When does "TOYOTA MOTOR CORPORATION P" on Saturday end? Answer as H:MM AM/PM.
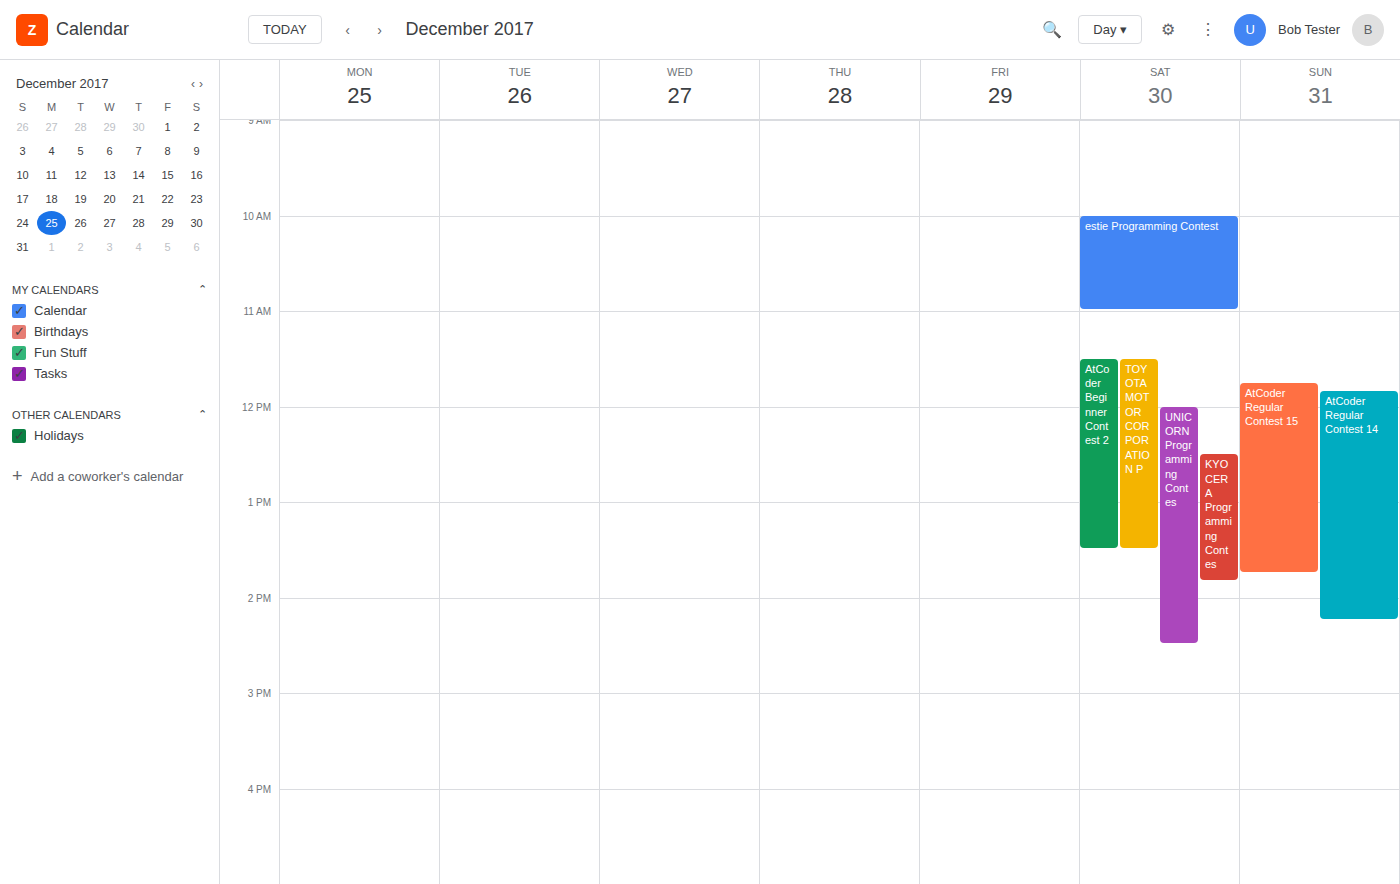
1:30 PM